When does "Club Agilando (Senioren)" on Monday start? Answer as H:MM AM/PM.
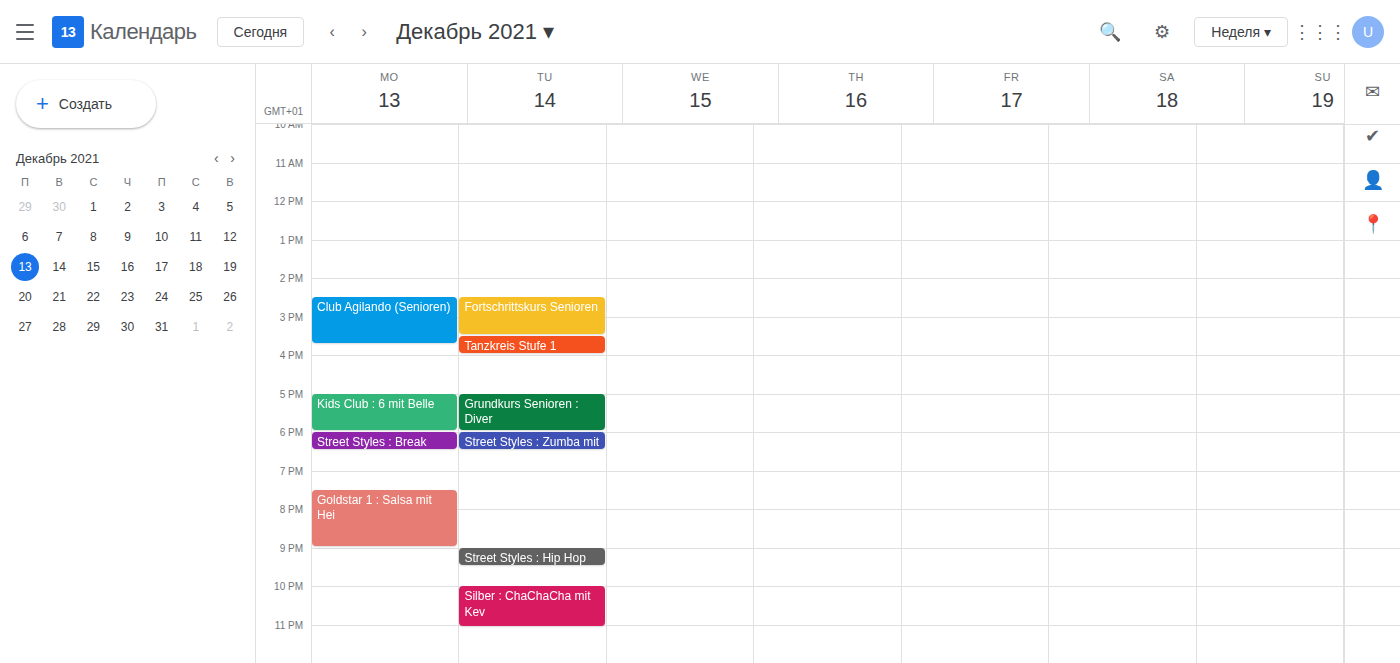
2:30 PM